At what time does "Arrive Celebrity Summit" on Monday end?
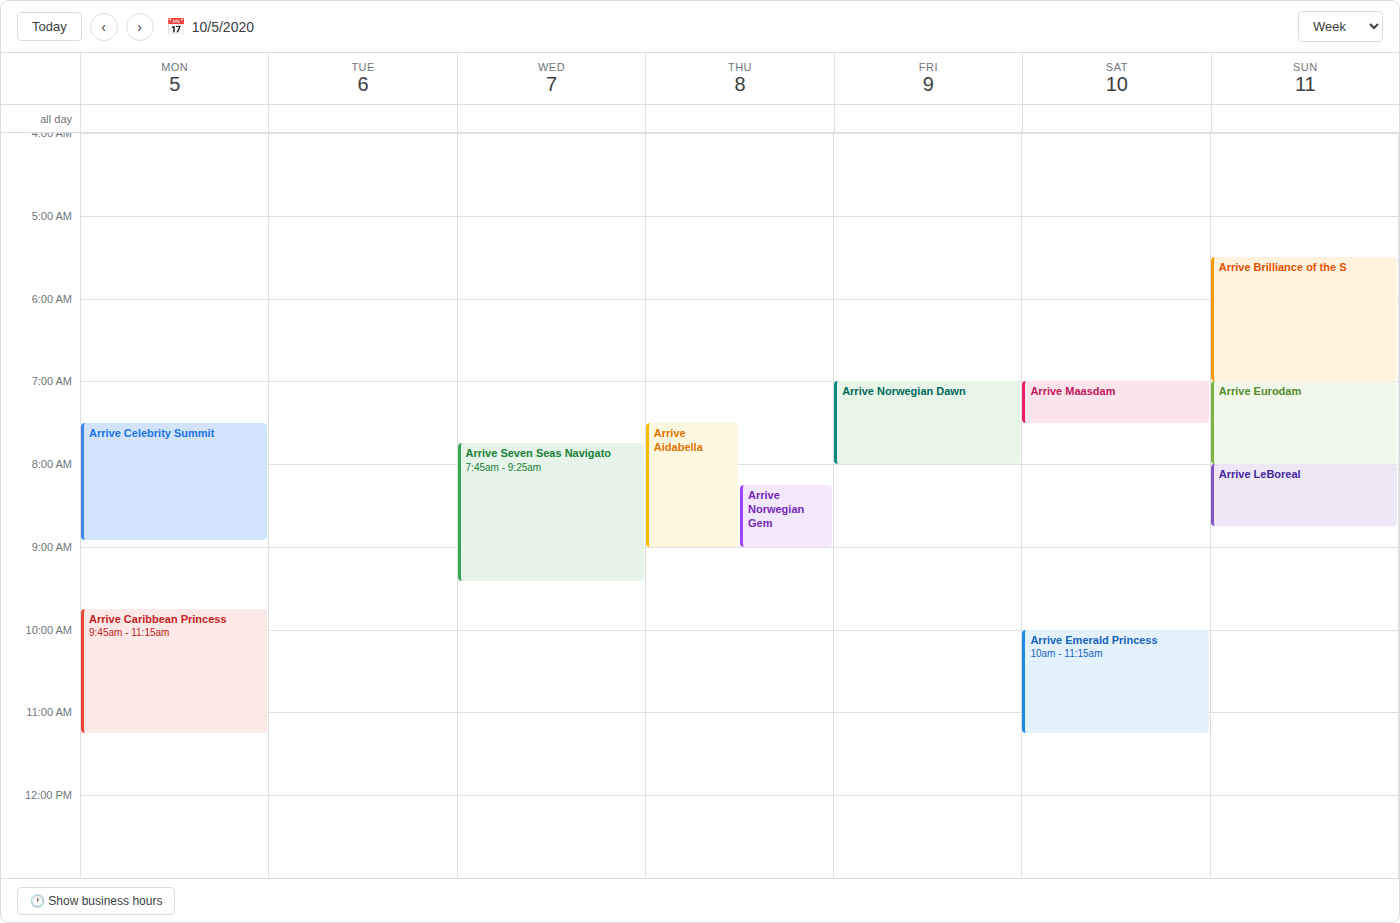
8:55 AM